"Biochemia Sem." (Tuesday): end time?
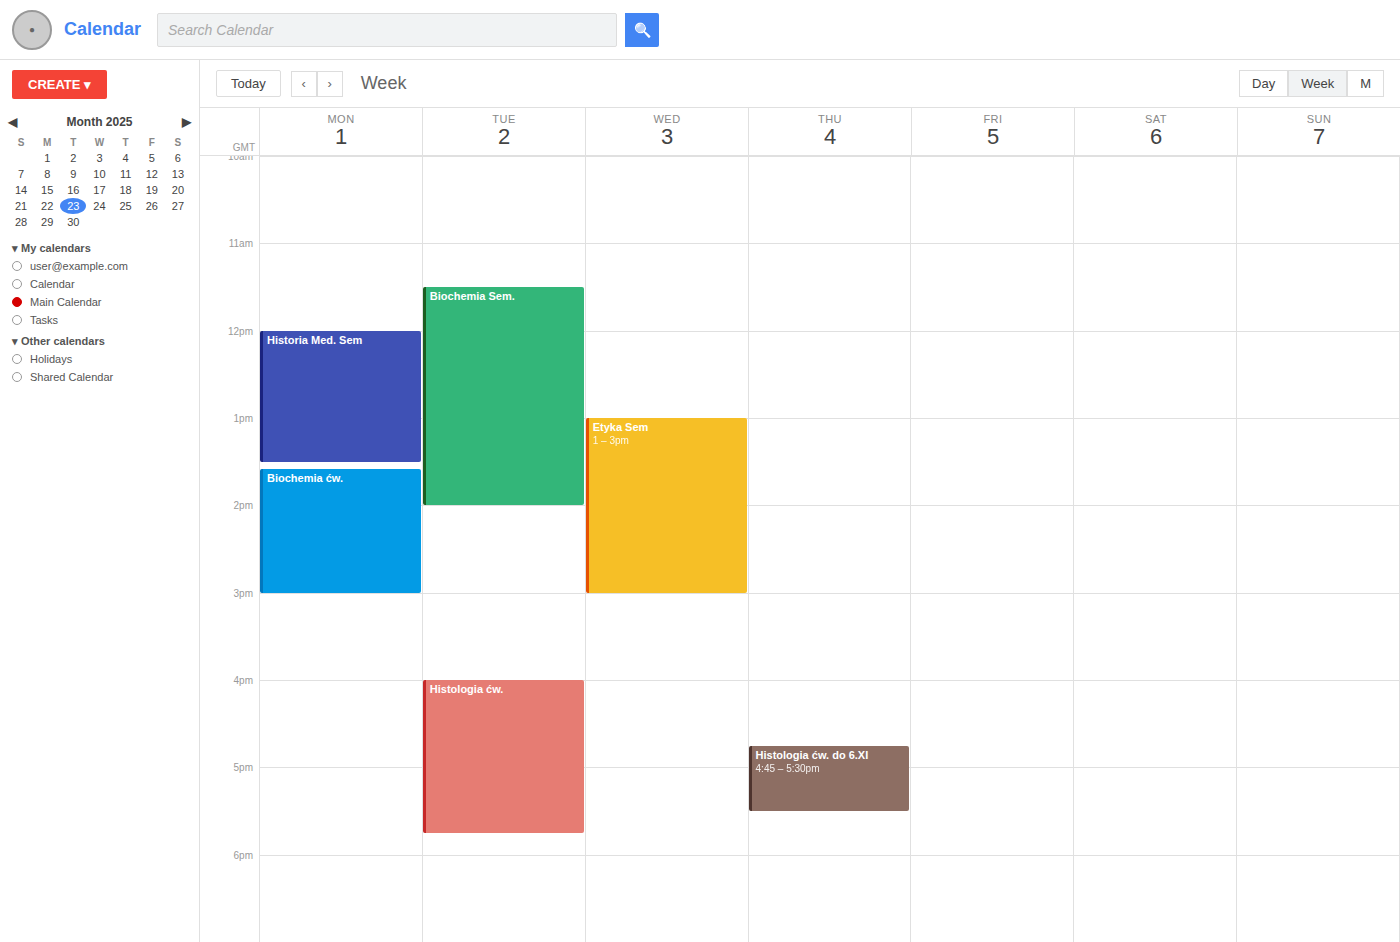
2:00 PM